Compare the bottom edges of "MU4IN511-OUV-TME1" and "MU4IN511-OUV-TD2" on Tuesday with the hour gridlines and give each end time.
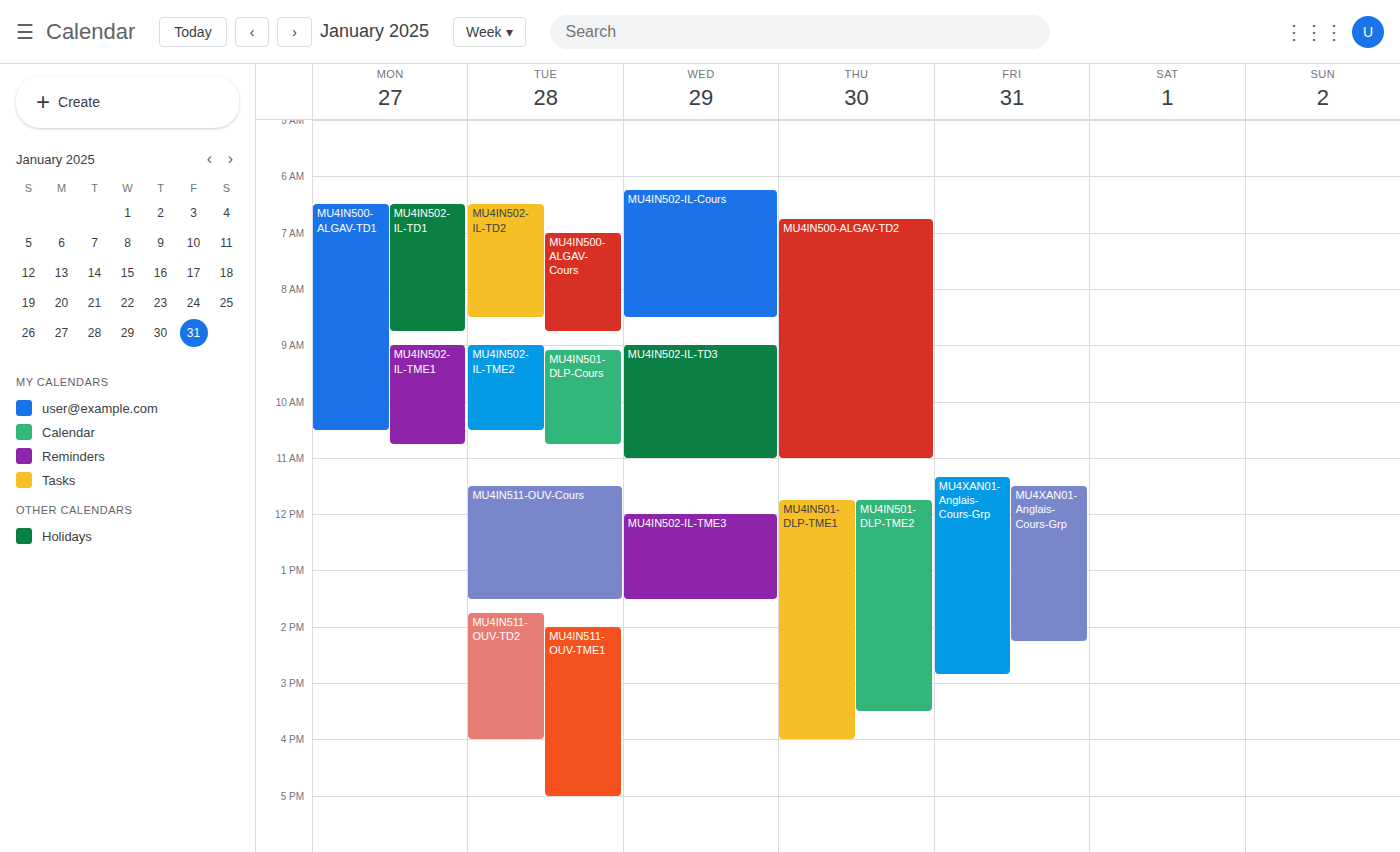
"MU4IN511-OUV-TME1": 5:00 PM, exactly on the 5 PM line. "MU4IN511-OUV-TD2": 4:00 PM, exactly on the 4 PM line.